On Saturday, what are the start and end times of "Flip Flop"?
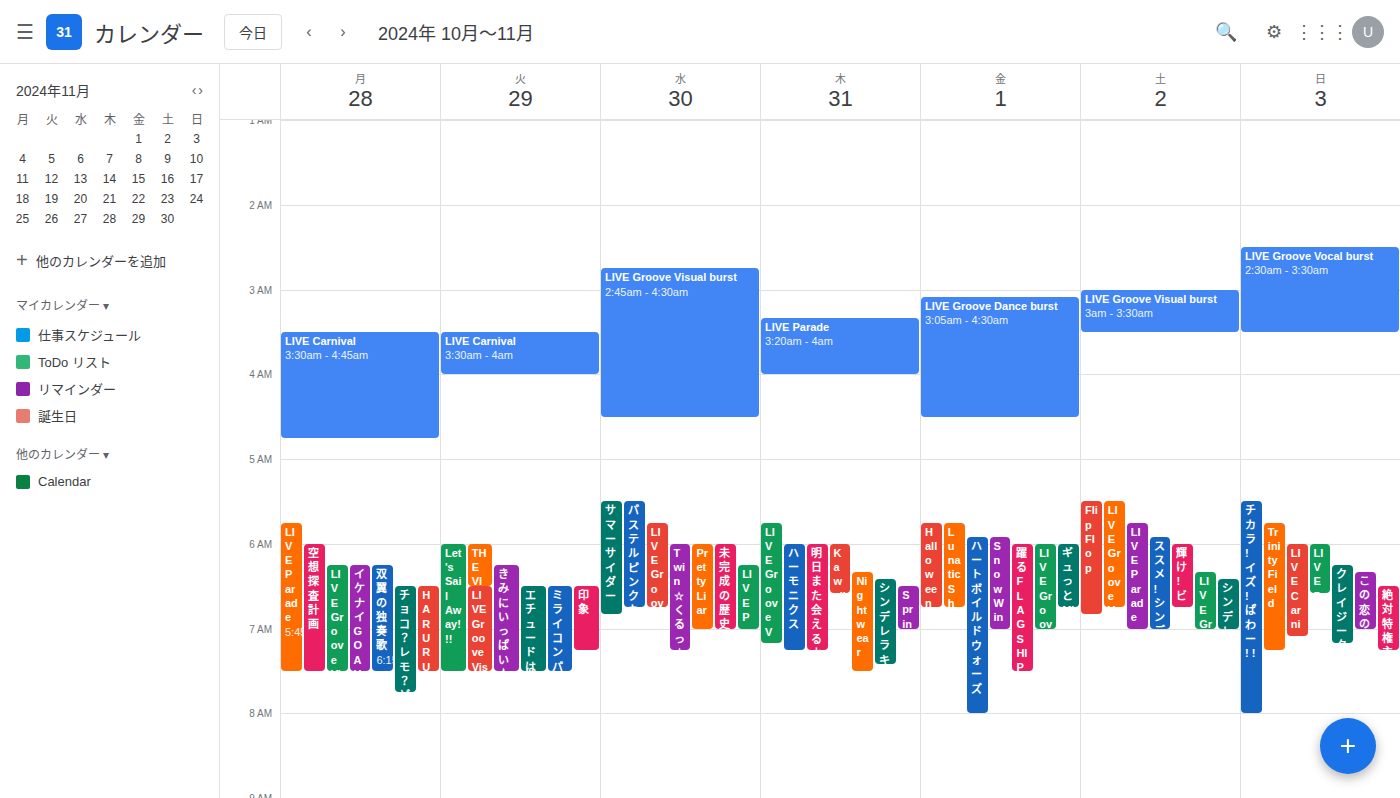
5:30 AM to 6:50 AM